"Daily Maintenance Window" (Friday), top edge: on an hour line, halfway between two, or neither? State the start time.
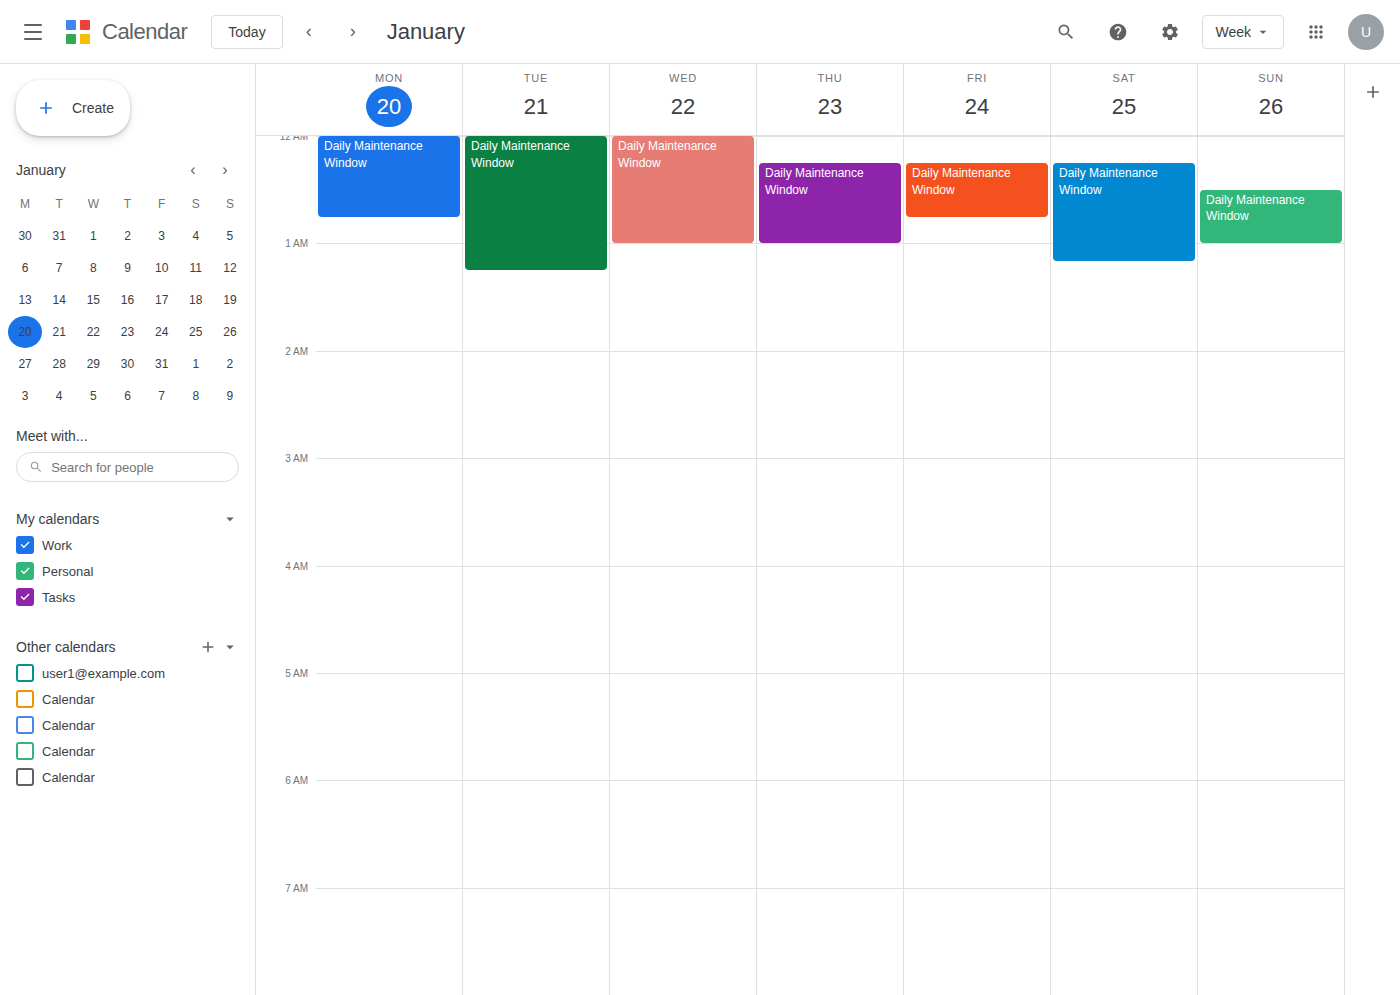
12:15 AM -- neither: a quarter of the way from the 12 AM line to the 1 AM line.